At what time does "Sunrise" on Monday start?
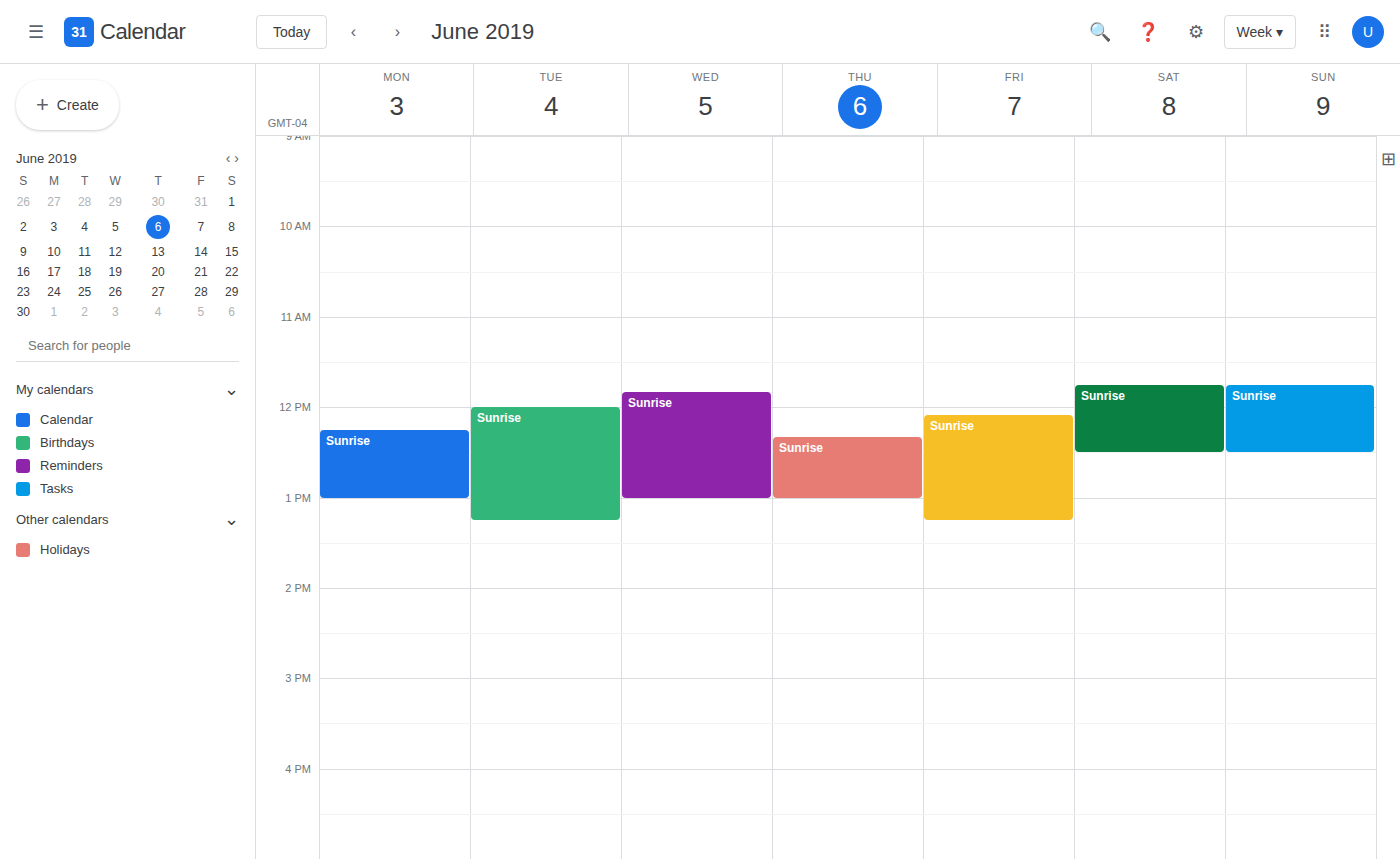
12:15 PM